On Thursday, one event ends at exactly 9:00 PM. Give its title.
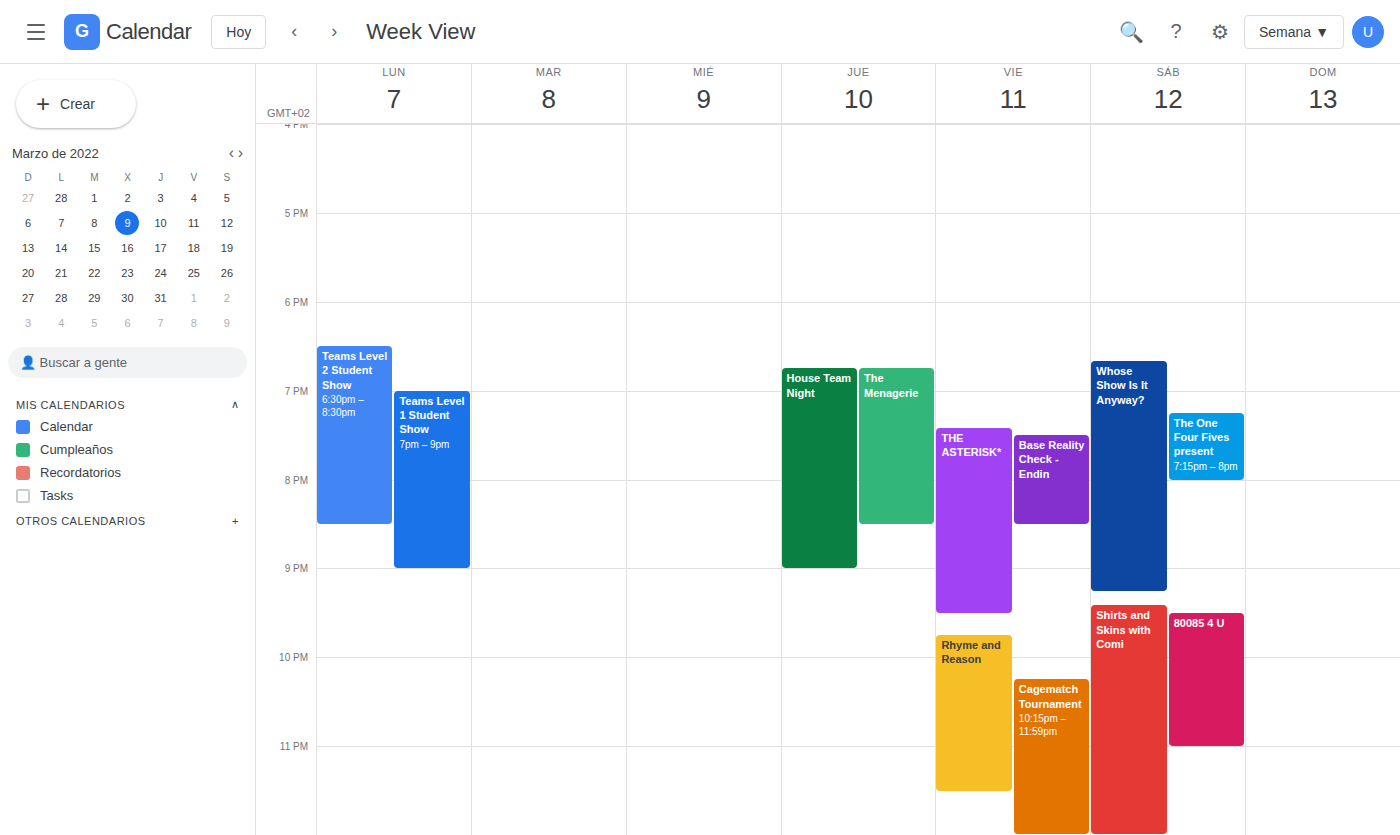
"House Team Night"